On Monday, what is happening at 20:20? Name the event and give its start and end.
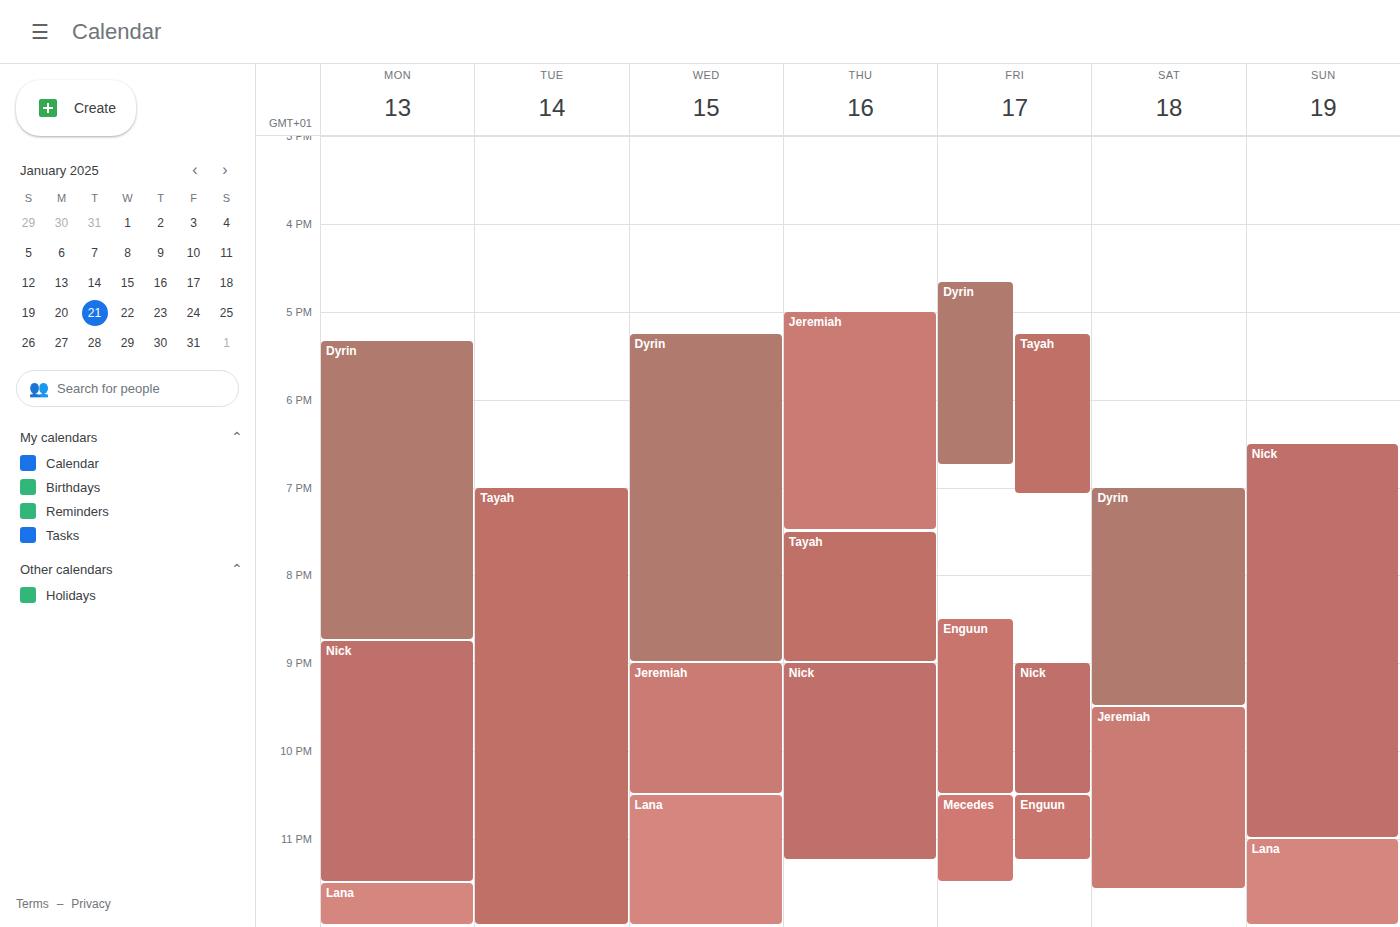
"Dyrin", 17:20 to 20:45